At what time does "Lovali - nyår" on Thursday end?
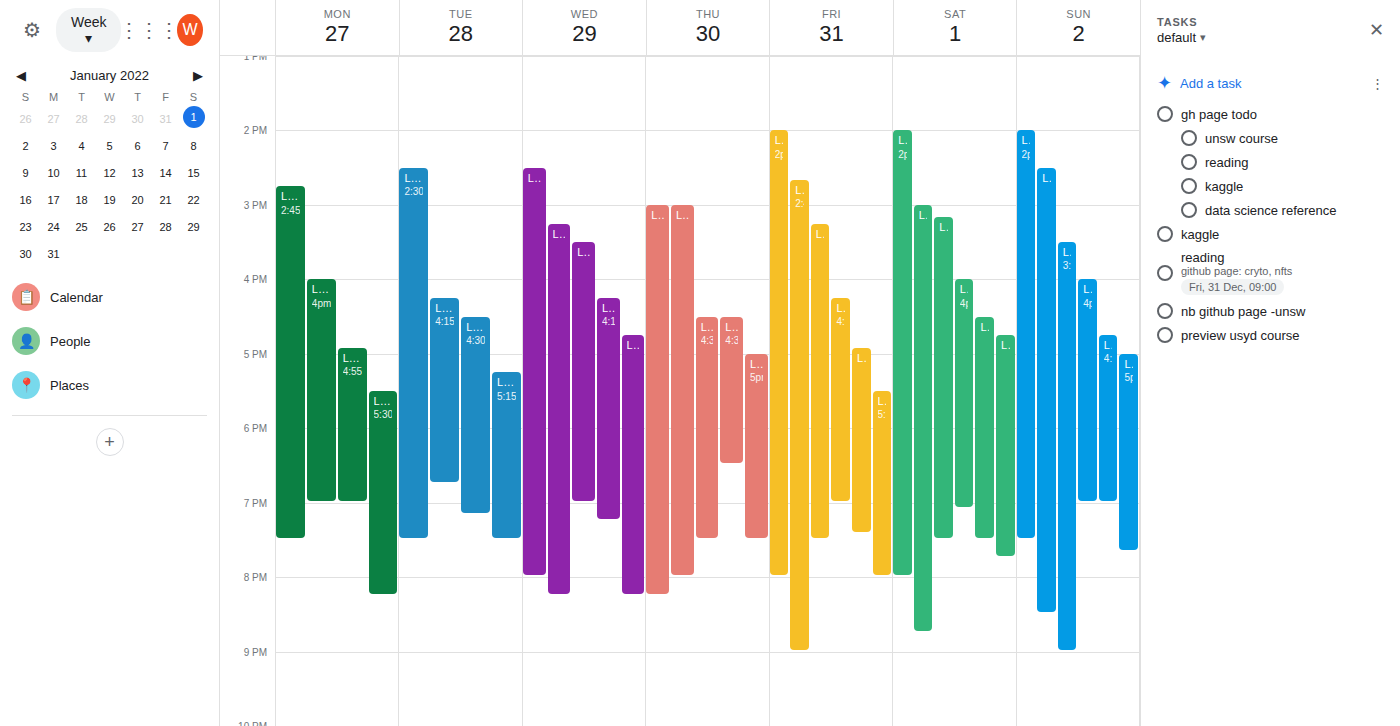
8:00 PM